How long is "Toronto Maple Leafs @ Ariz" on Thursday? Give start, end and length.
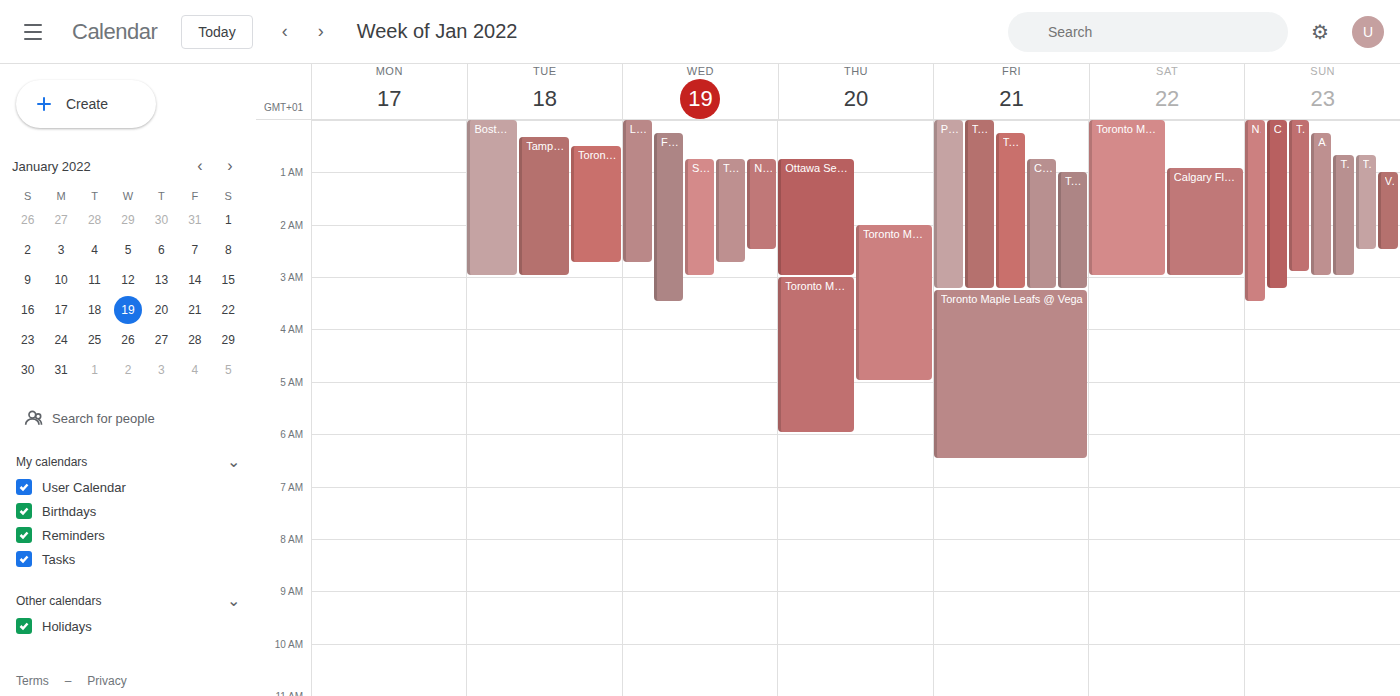
3:00 AM to 6:00 AM, 3 hours